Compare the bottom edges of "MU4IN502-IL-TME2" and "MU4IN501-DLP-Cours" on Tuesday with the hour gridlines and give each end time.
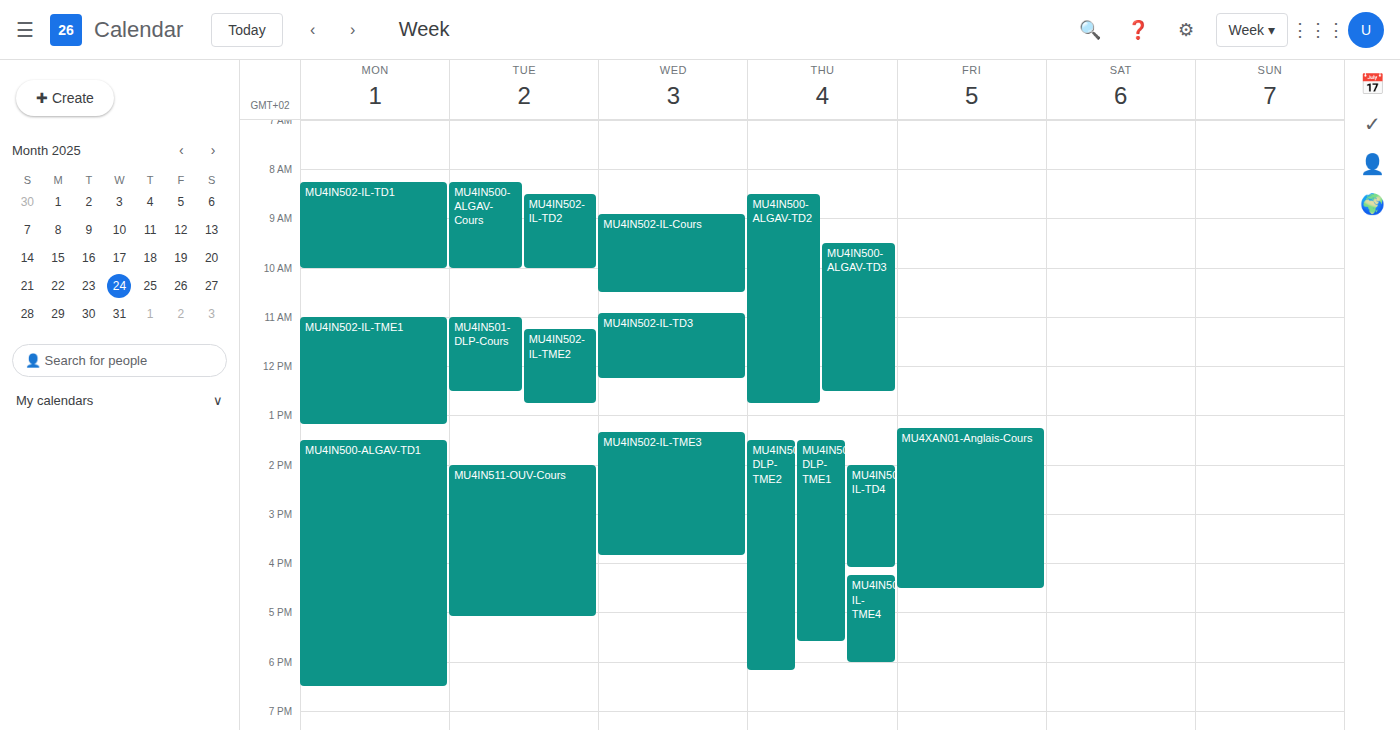
"MU4IN502-IL-TME2": 12:45 PM, neither: three quarters of the way from the 12 PM line to the 1 PM line. "MU4IN501-DLP-Cours": 12:30 PM, halfway between the 12 PM and 1 PM lines.